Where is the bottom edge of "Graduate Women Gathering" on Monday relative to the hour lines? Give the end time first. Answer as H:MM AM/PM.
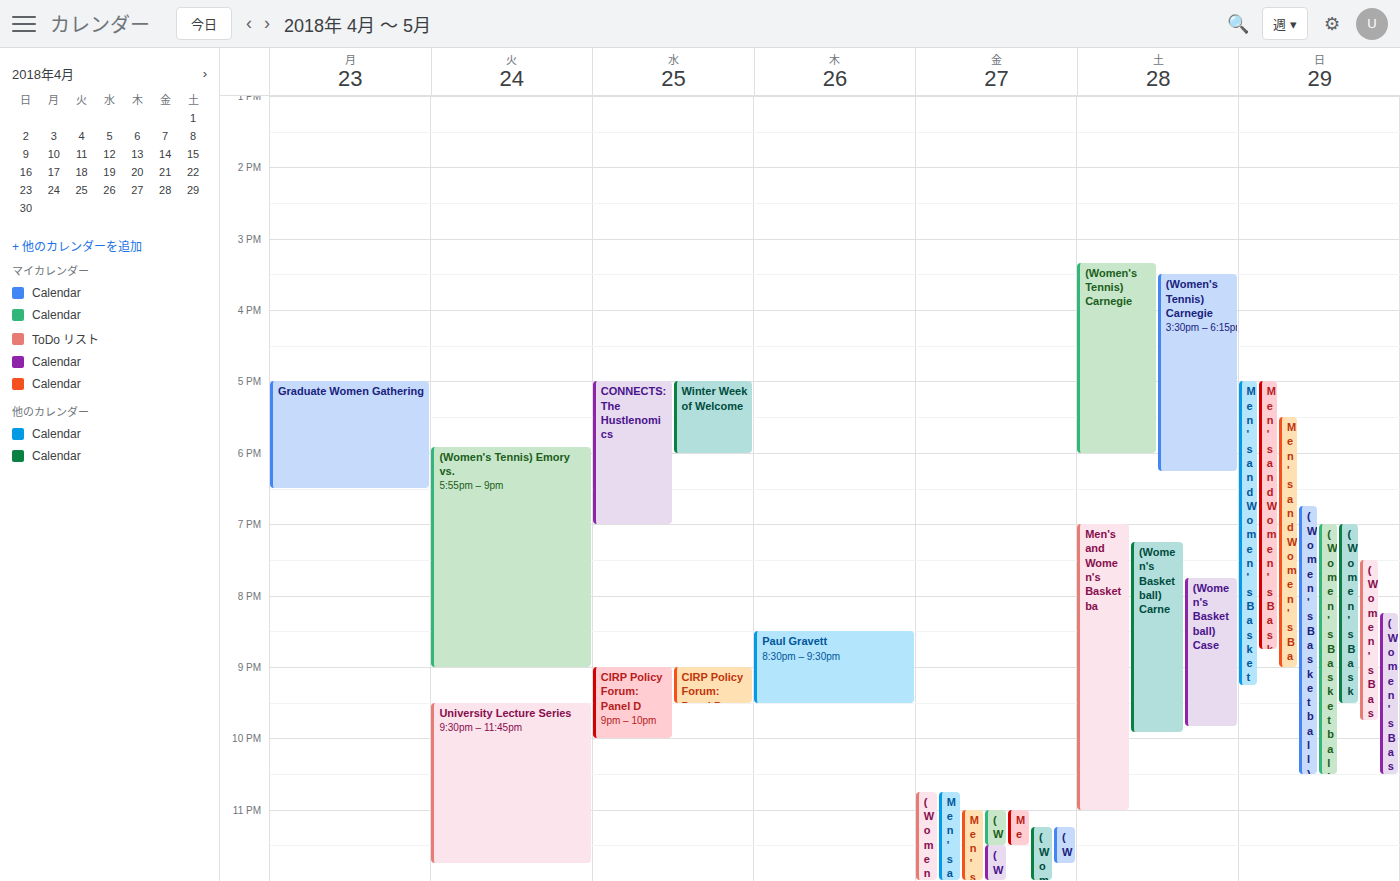
6:30 PM -- halfway between the 6 PM and 7 PM lines.